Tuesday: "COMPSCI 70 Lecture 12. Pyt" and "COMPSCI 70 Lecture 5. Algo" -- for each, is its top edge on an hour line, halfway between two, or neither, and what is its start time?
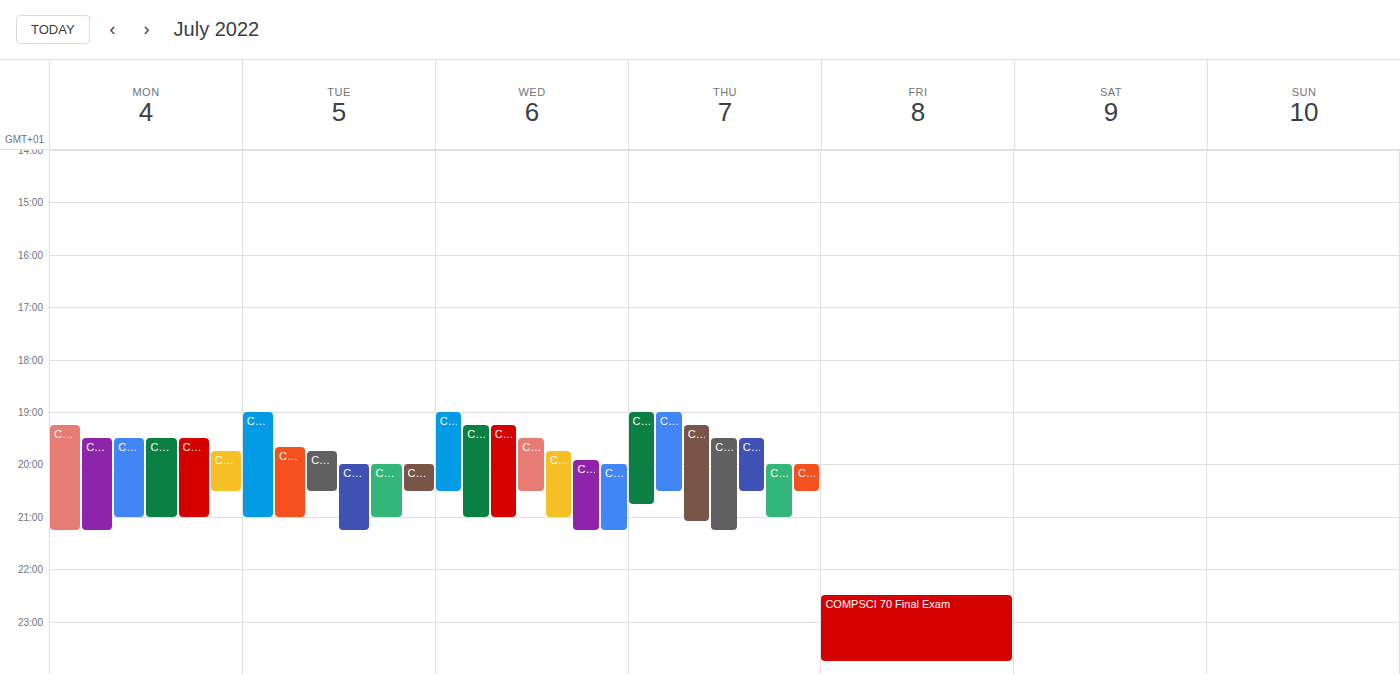
"COMPSCI 70 Lecture 12. Pyt": 7:00 PM, exactly on the 7 PM line. "COMPSCI 70 Lecture 5. Algo": 8:00 PM, exactly on the 8 PM line.